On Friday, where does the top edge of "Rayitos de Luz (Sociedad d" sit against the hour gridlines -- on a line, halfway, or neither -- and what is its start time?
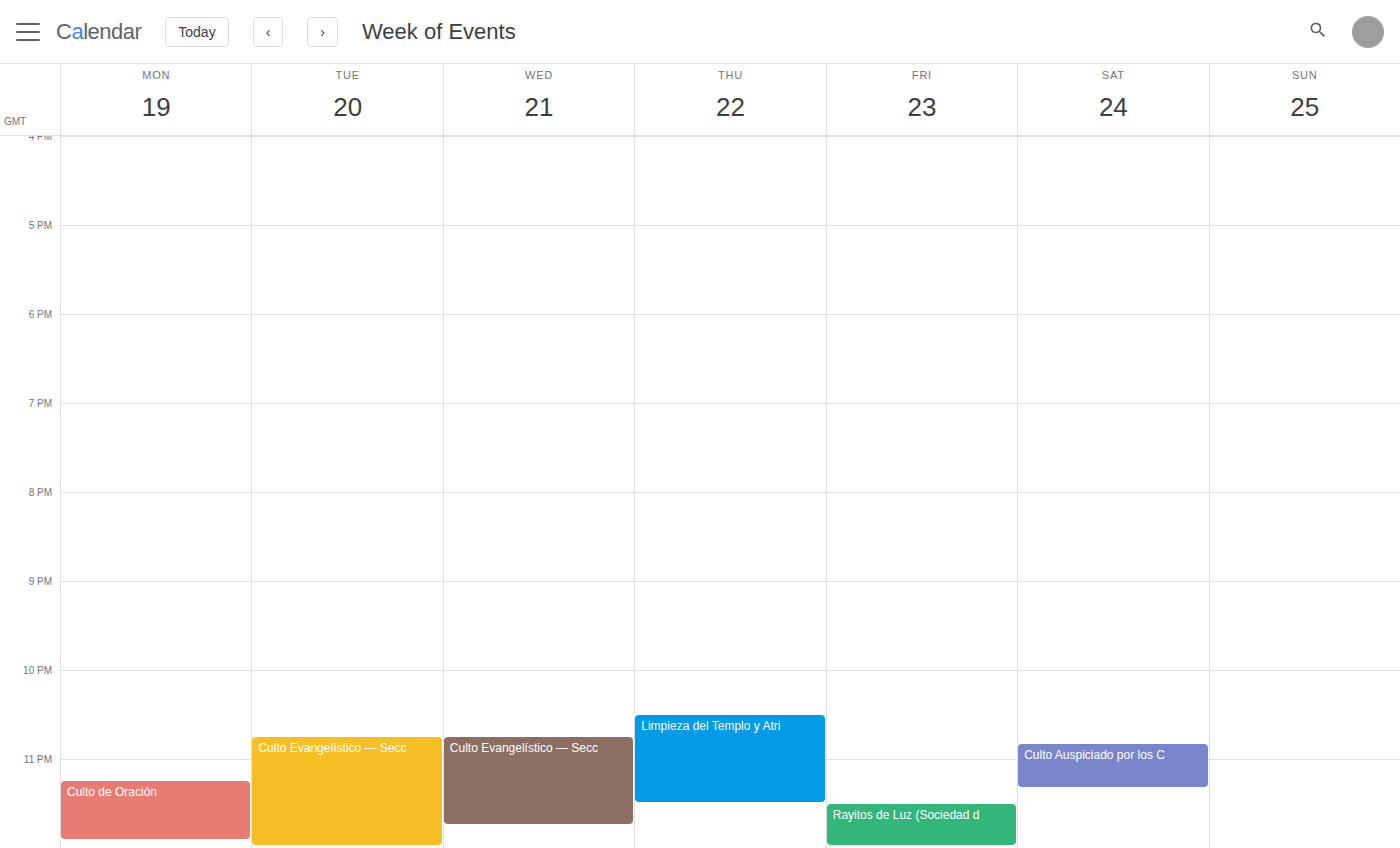
11:30 PM -- halfway between the 11 PM and 12 AM lines.